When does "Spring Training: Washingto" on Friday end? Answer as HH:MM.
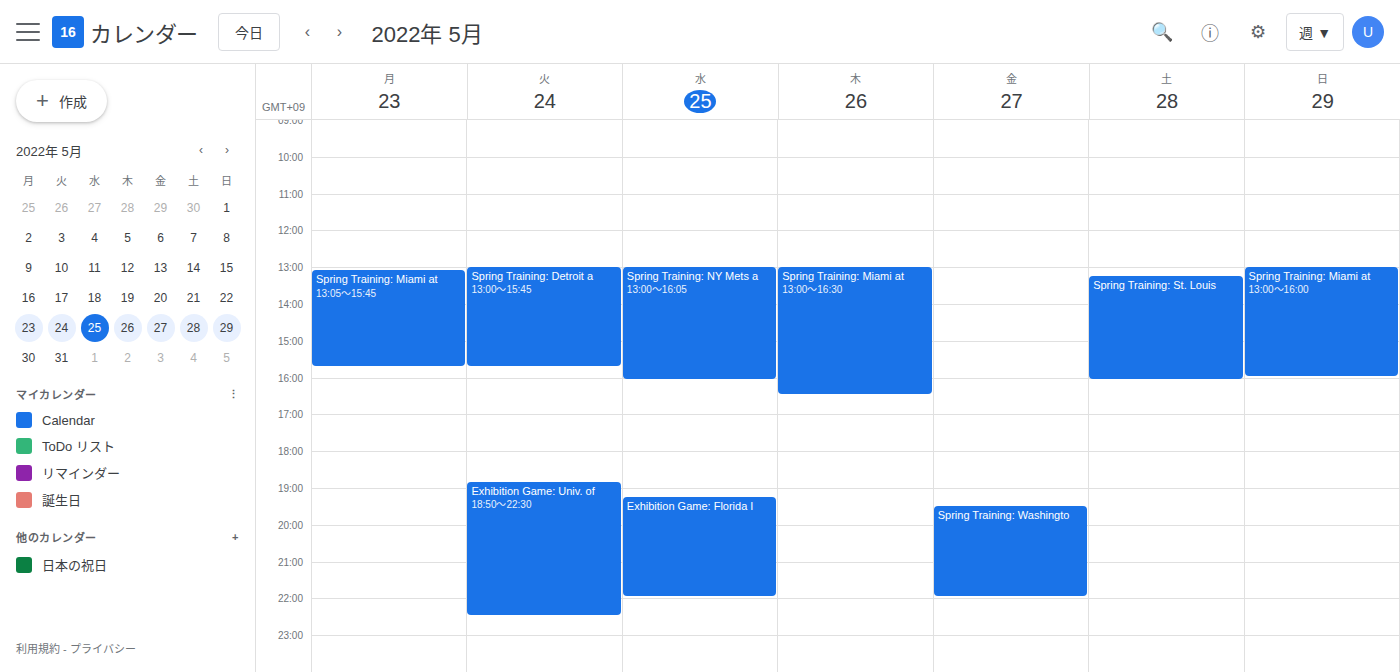
22:00